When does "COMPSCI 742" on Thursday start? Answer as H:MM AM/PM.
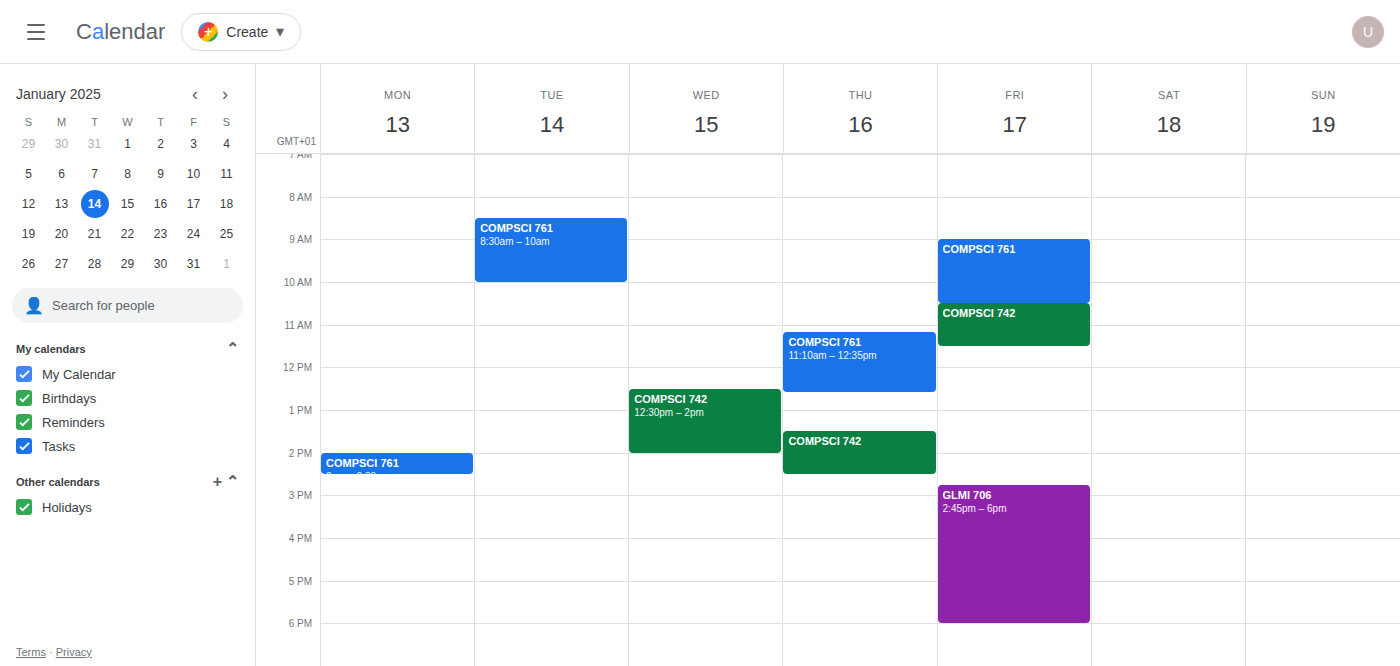
1:30 PM